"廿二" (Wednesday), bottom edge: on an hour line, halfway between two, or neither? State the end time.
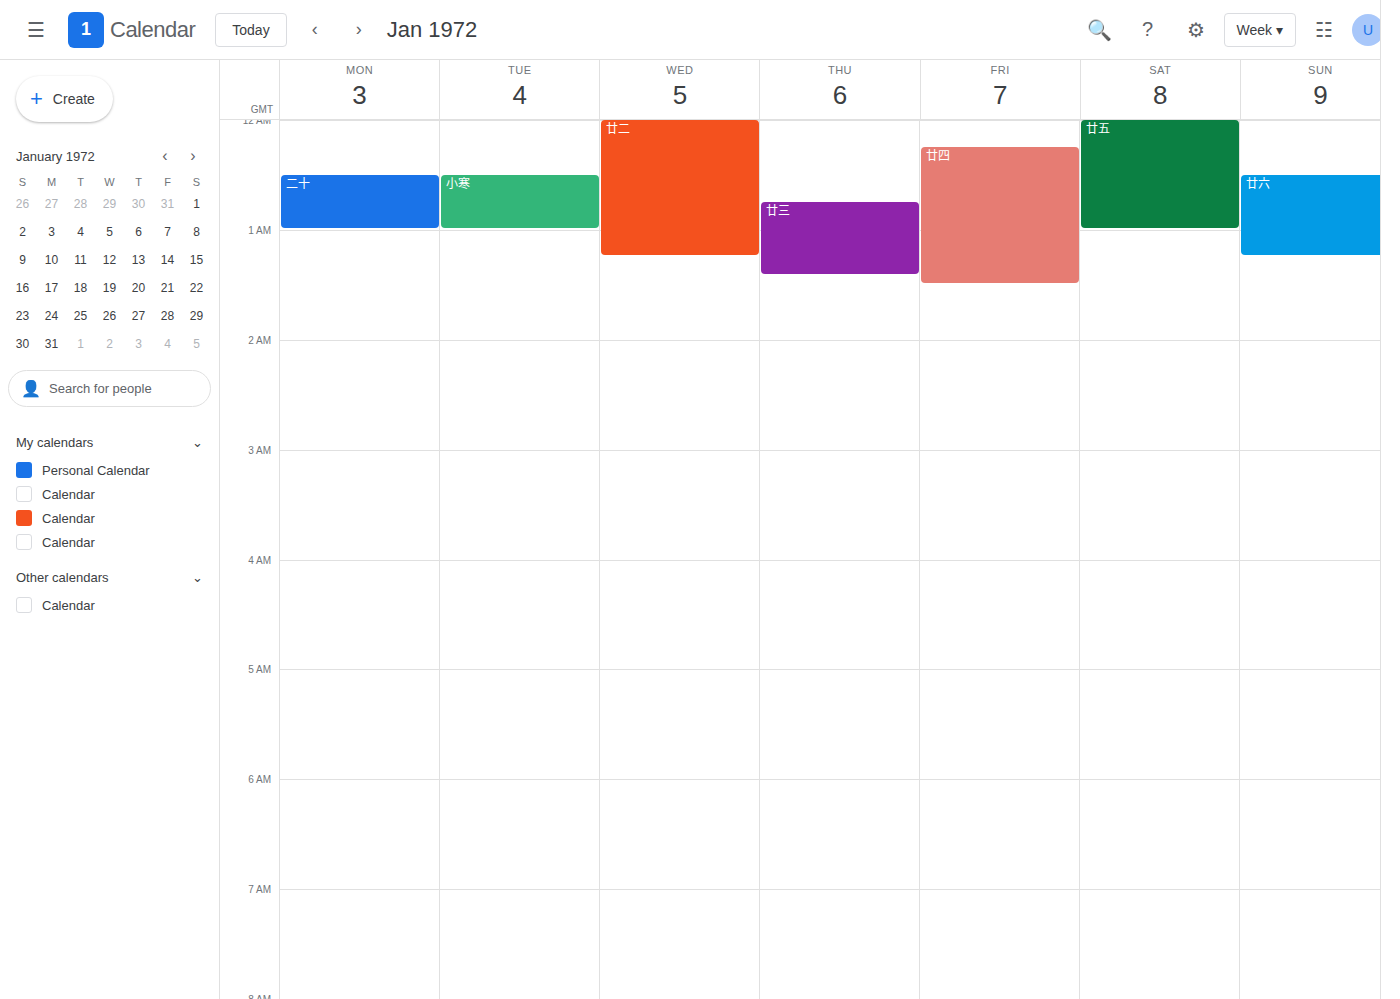
1:15 AM -- neither: a quarter of the way from the 1 AM line to the 2 AM line.